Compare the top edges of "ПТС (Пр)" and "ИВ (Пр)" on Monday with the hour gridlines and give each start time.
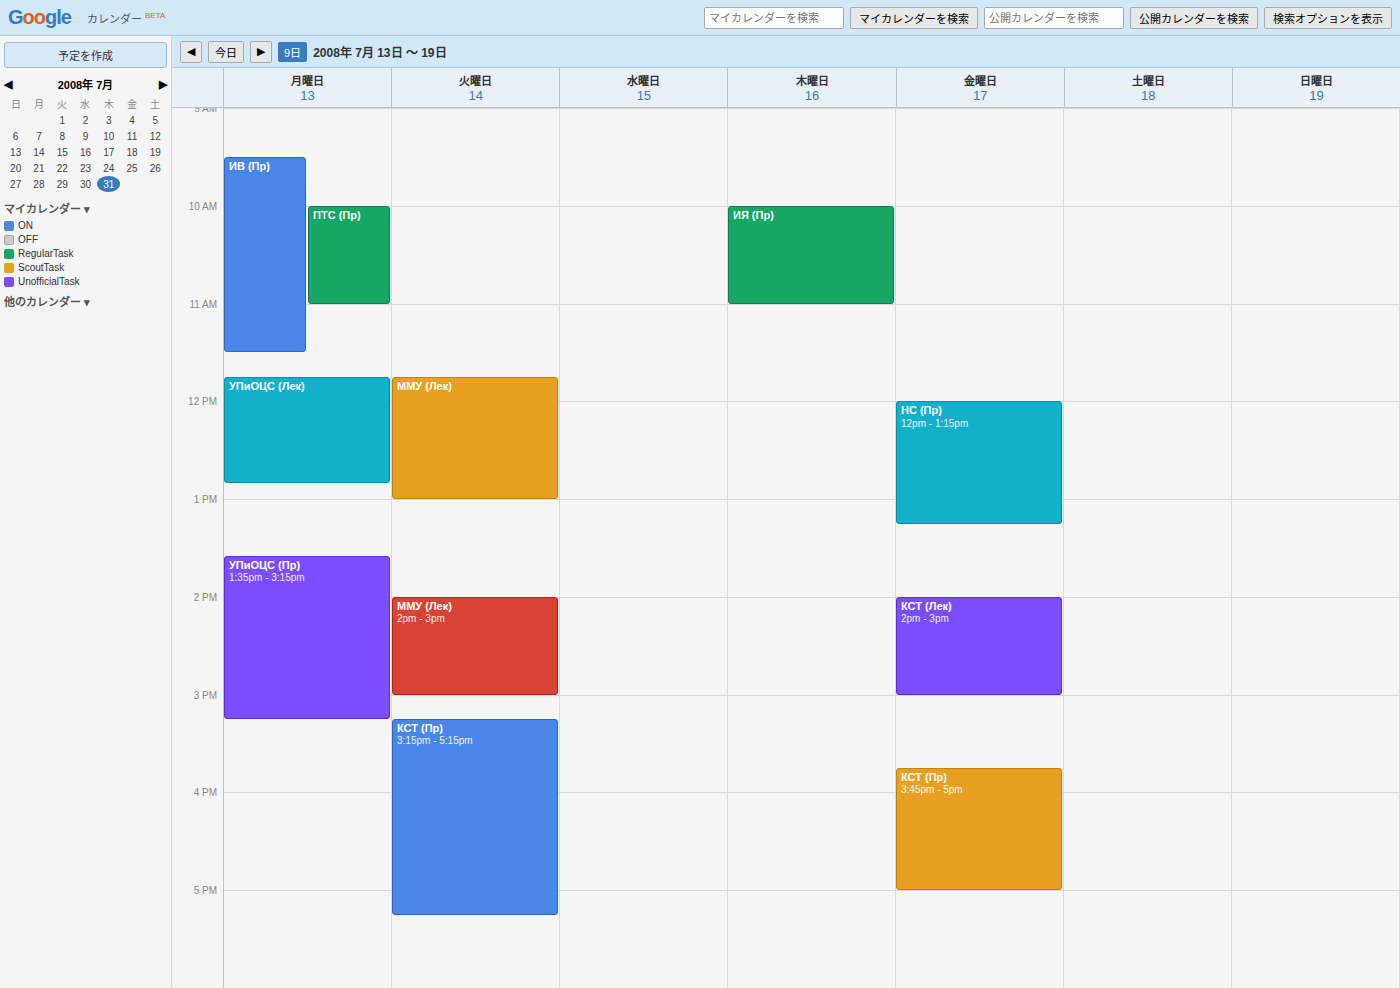
"ПТС (Пр)": 10:00 AM, exactly on the 10 AM line. "ИВ (Пр)": 9:30 AM, halfway between the 9 AM and 10 AM lines.